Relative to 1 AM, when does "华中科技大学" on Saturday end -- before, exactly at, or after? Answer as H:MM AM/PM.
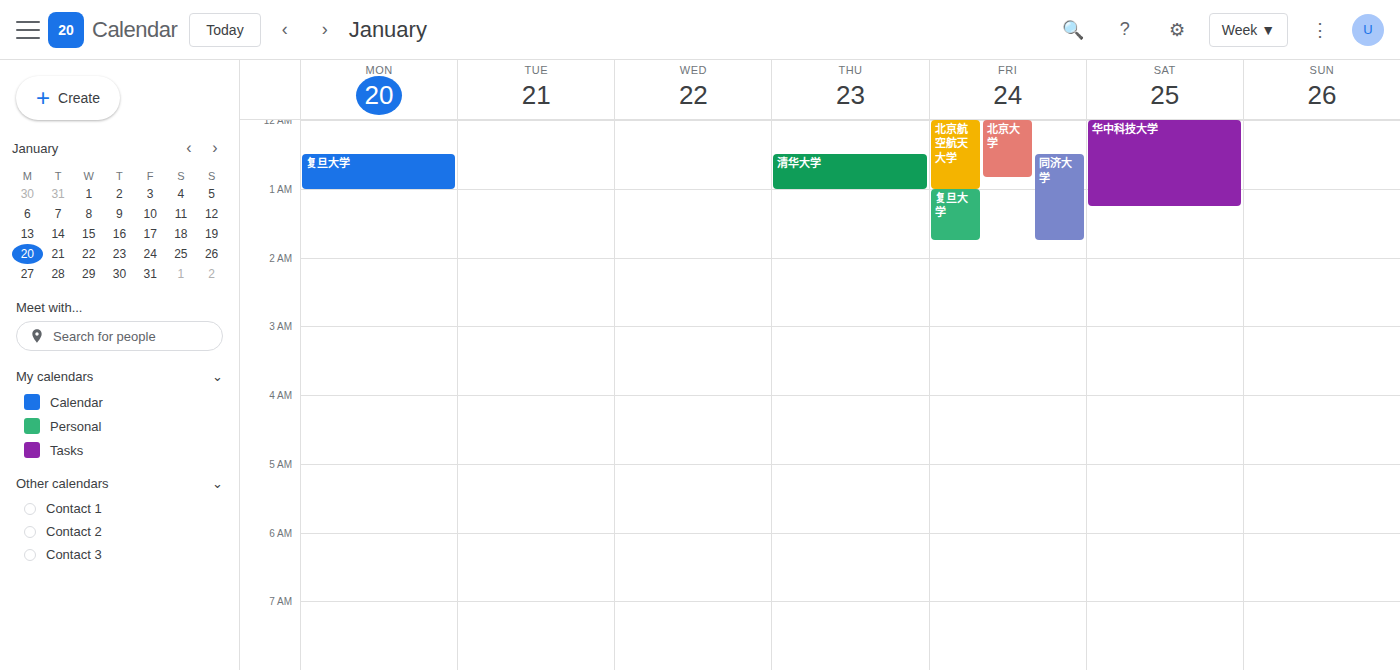
1:15 AM -- after 1 AM, 15 minutes below the 1 AM line.